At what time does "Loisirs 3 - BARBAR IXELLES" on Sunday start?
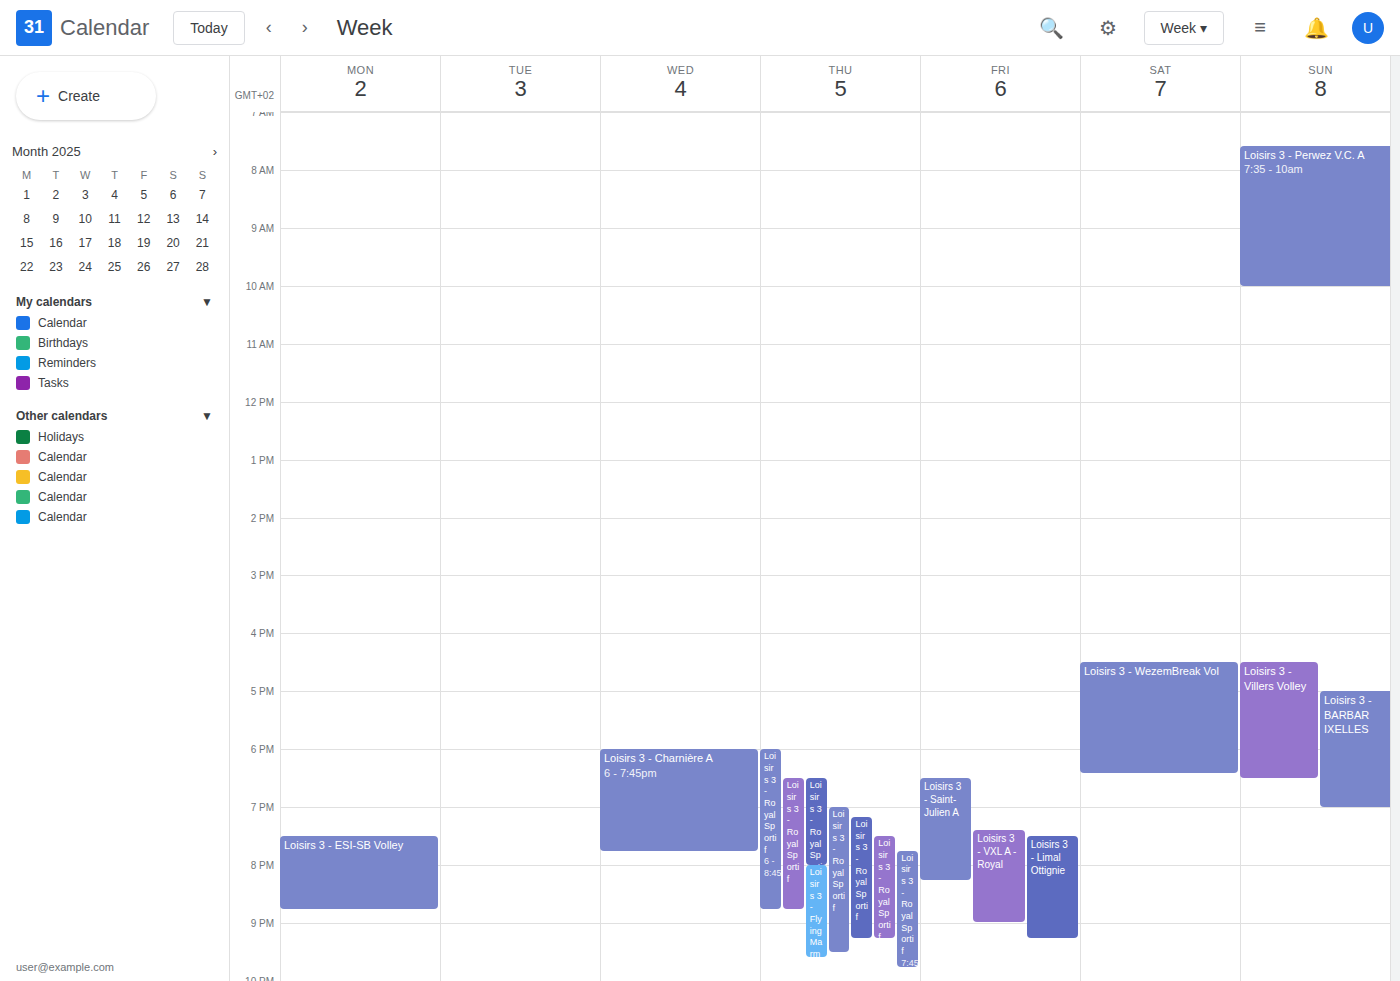
5:00 PM